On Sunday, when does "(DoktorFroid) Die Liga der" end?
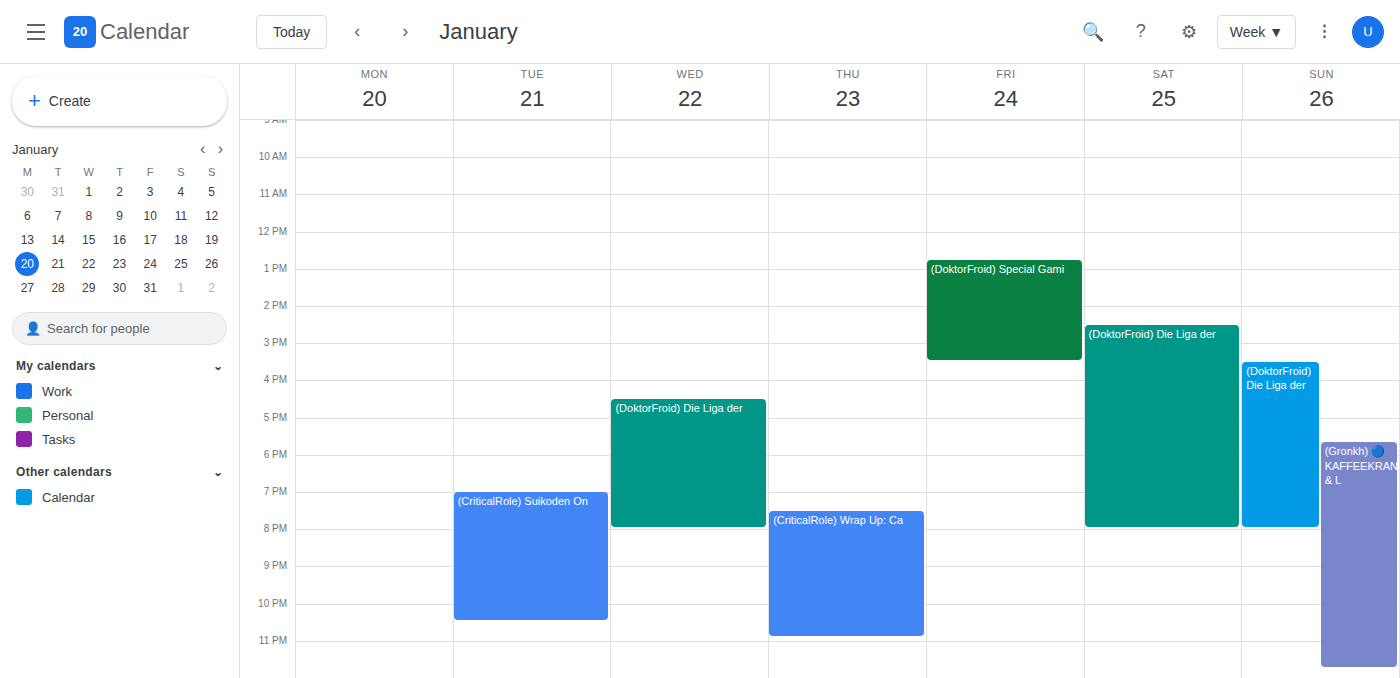
20:00